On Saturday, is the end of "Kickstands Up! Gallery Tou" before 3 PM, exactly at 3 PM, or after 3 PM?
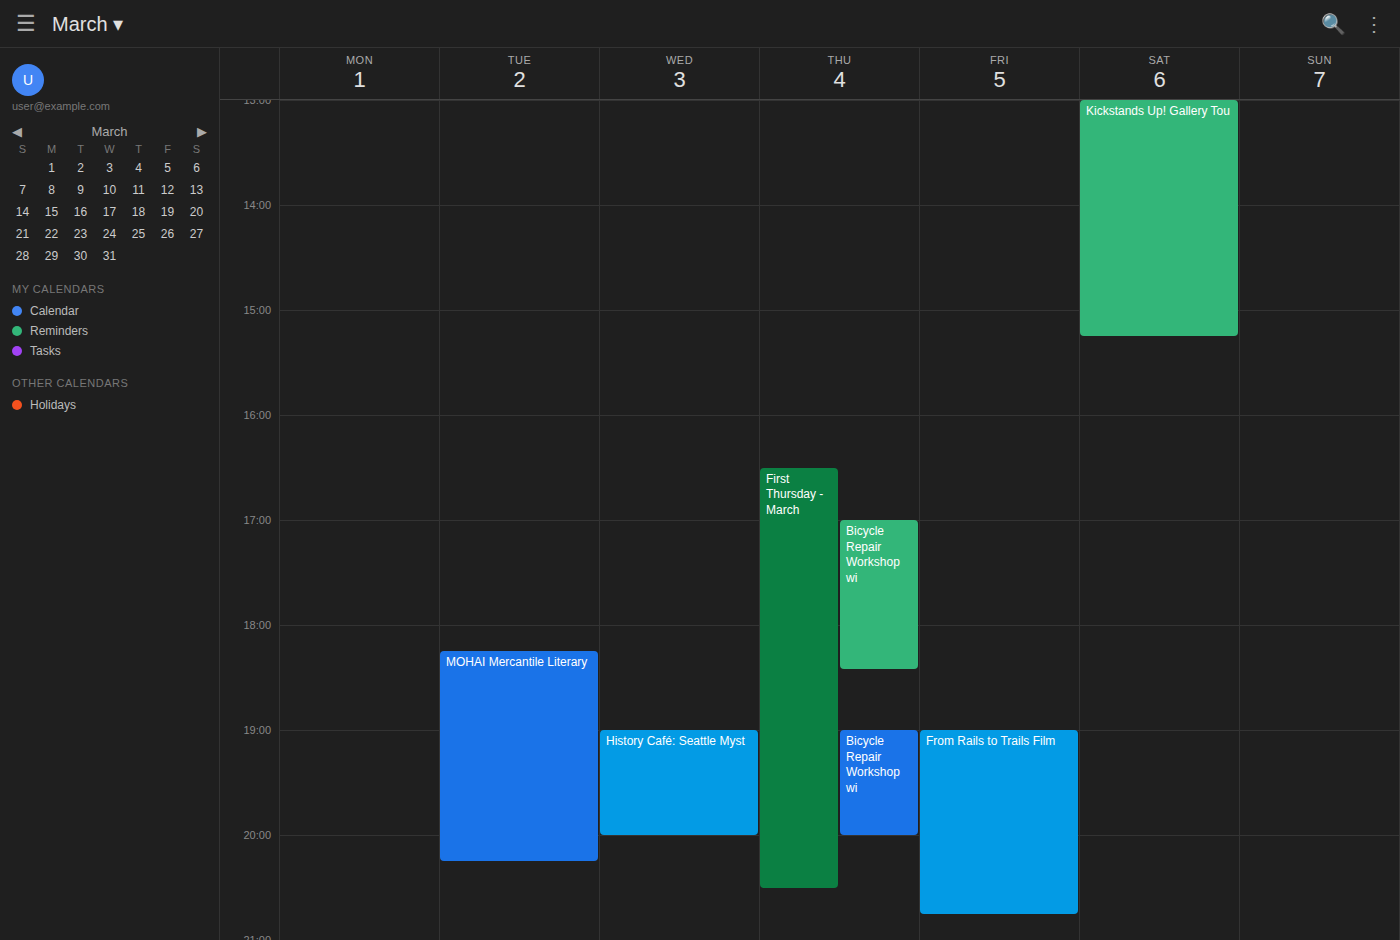
3:15 PM -- after 3 PM, 15 minutes below the 3 PM line.